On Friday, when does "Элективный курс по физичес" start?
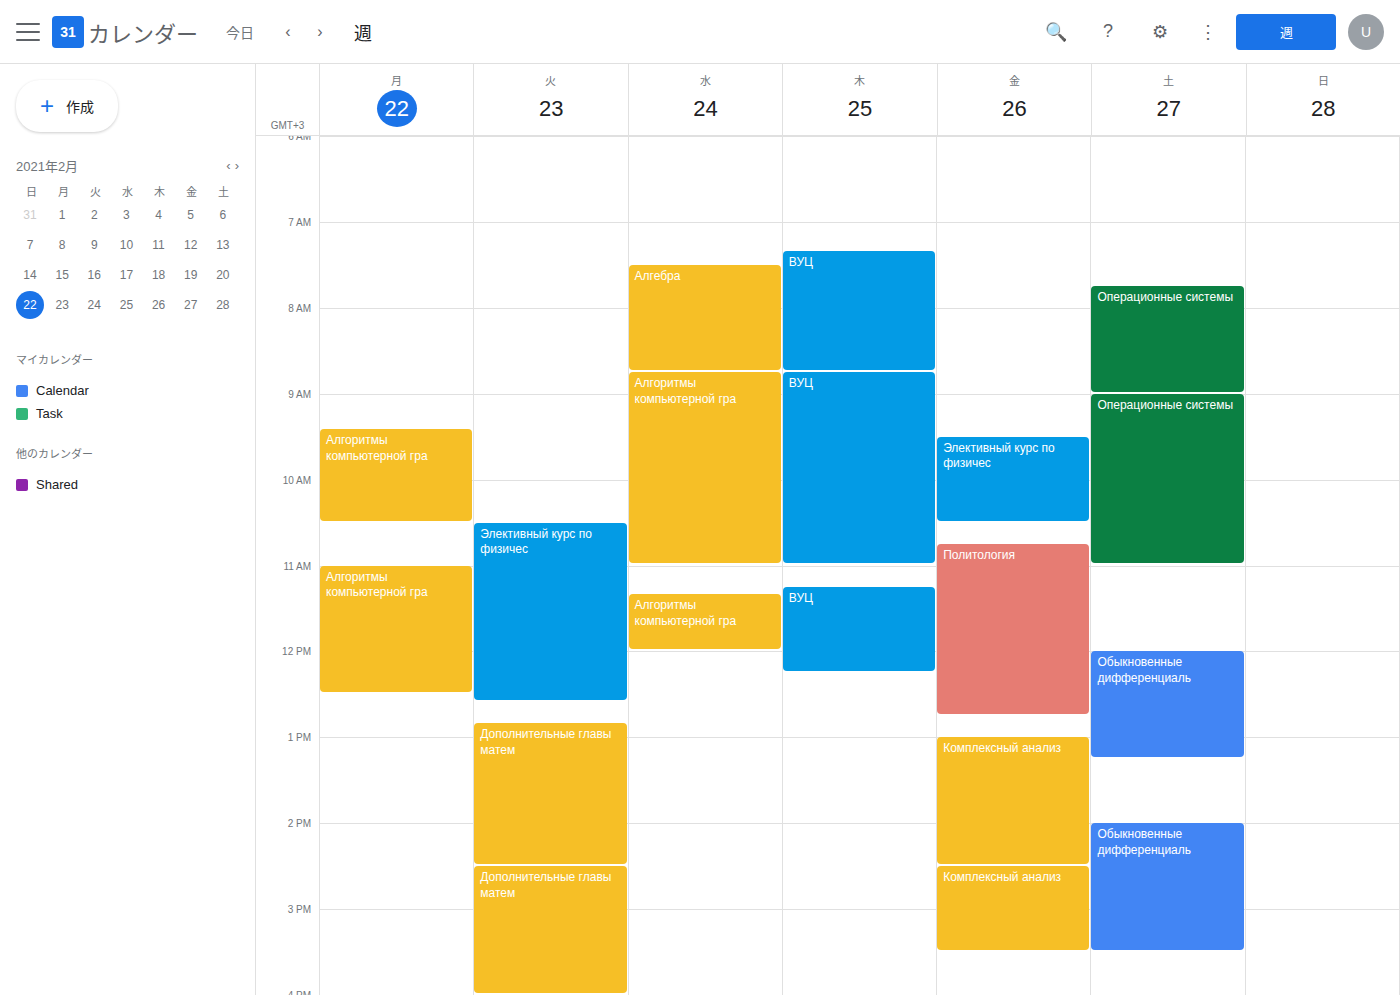
9:30 AM